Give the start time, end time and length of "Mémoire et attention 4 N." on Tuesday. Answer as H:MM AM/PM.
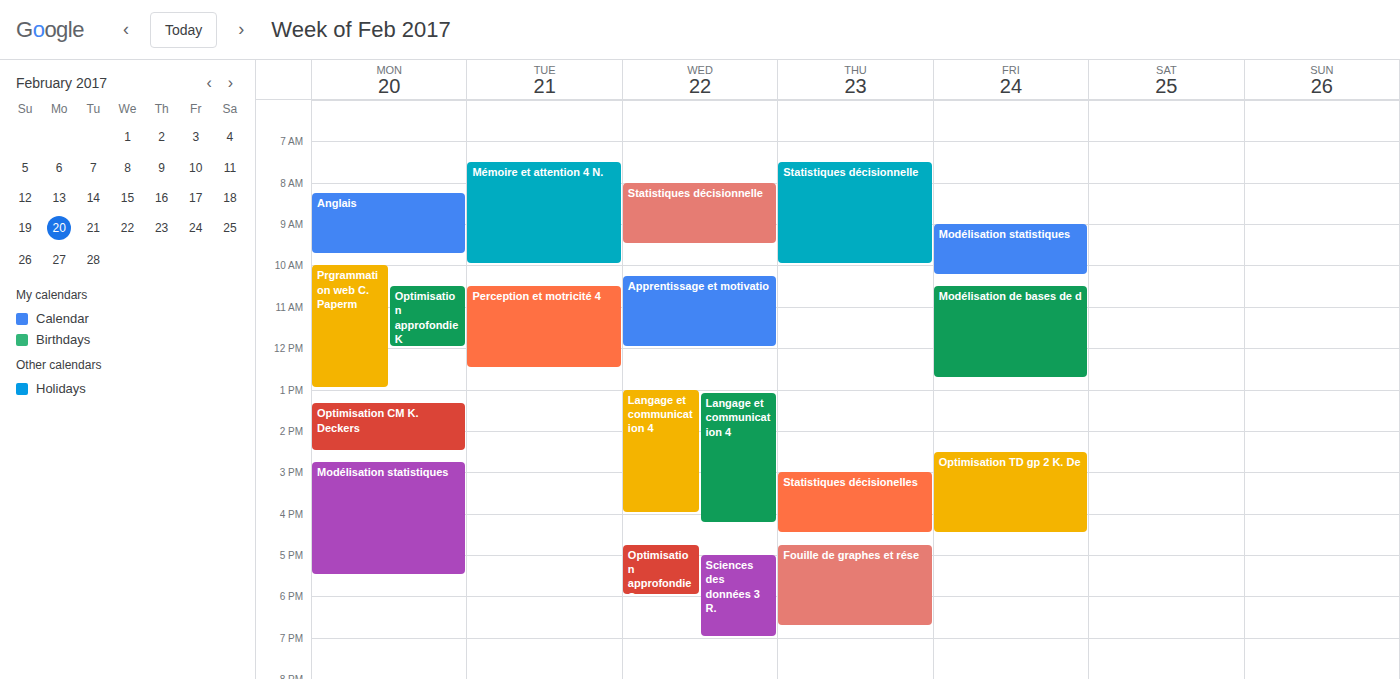
7:30 AM to 10:00 AM, 2 hours 30 minutes